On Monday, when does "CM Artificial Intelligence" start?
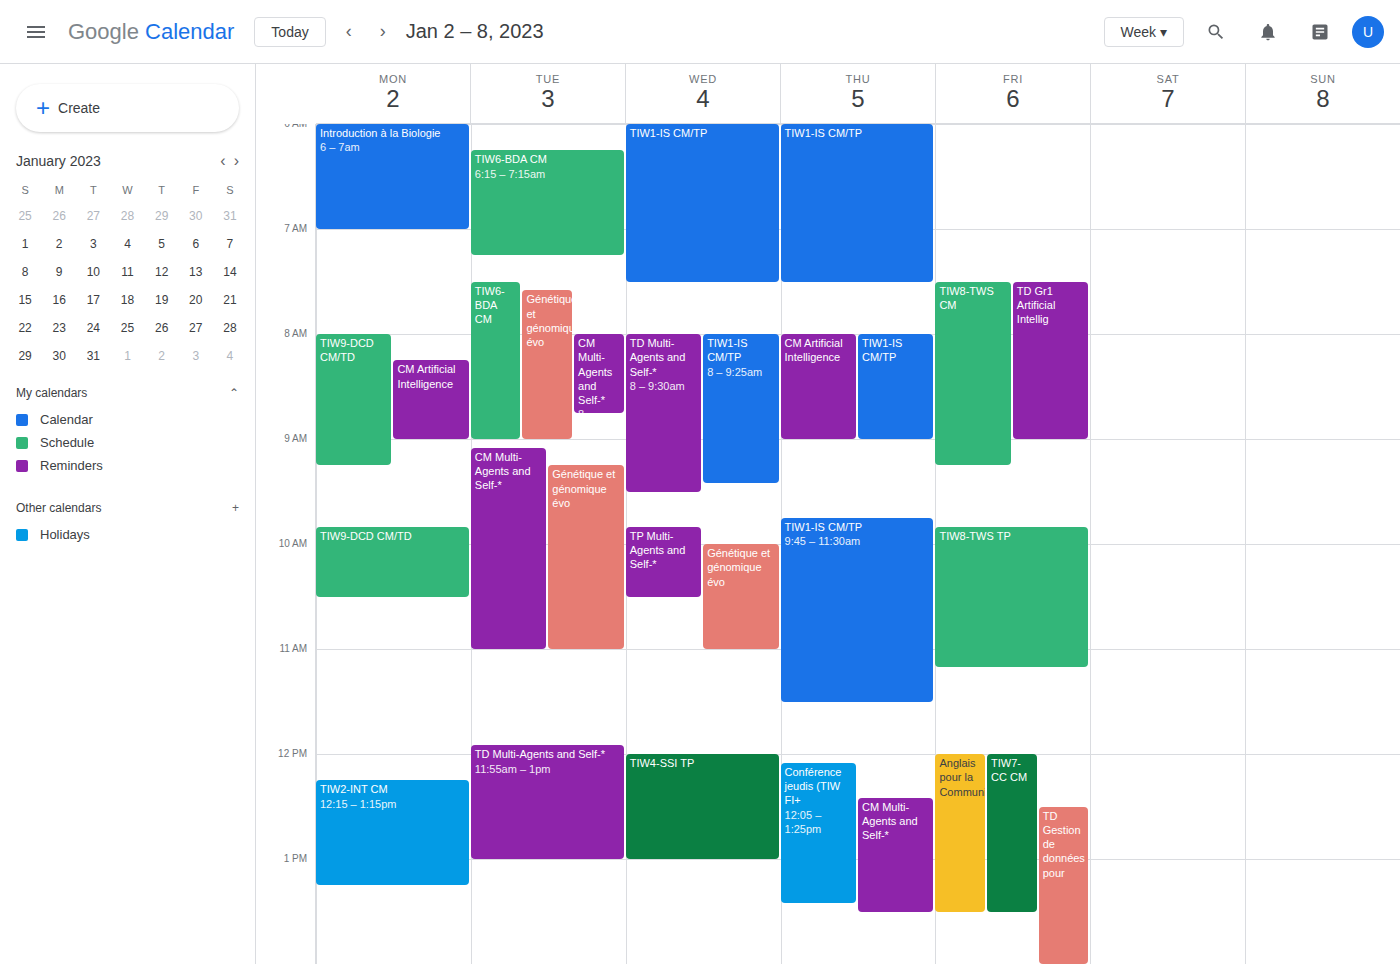
8:15 AM